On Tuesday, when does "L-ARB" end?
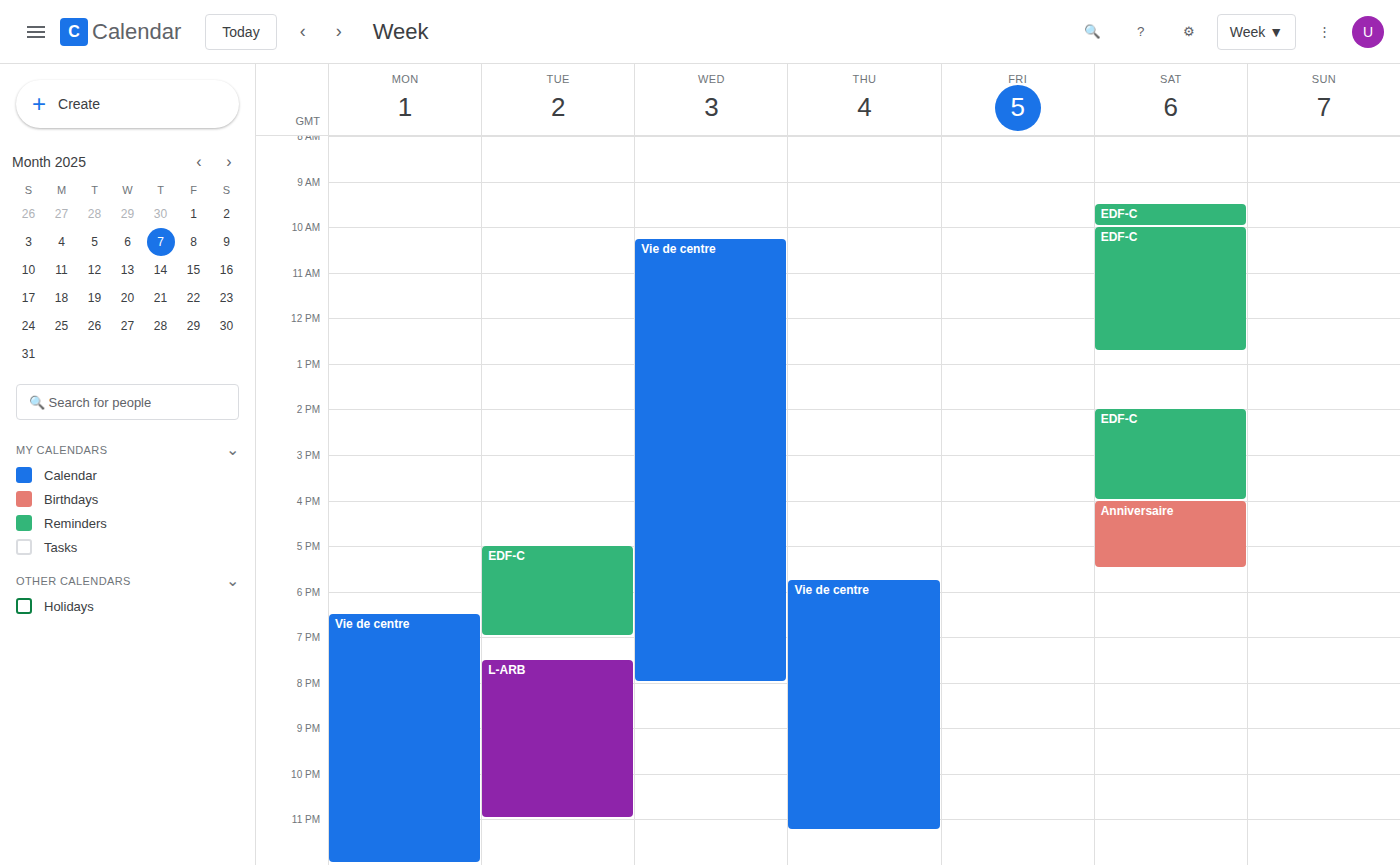
11:00 PM